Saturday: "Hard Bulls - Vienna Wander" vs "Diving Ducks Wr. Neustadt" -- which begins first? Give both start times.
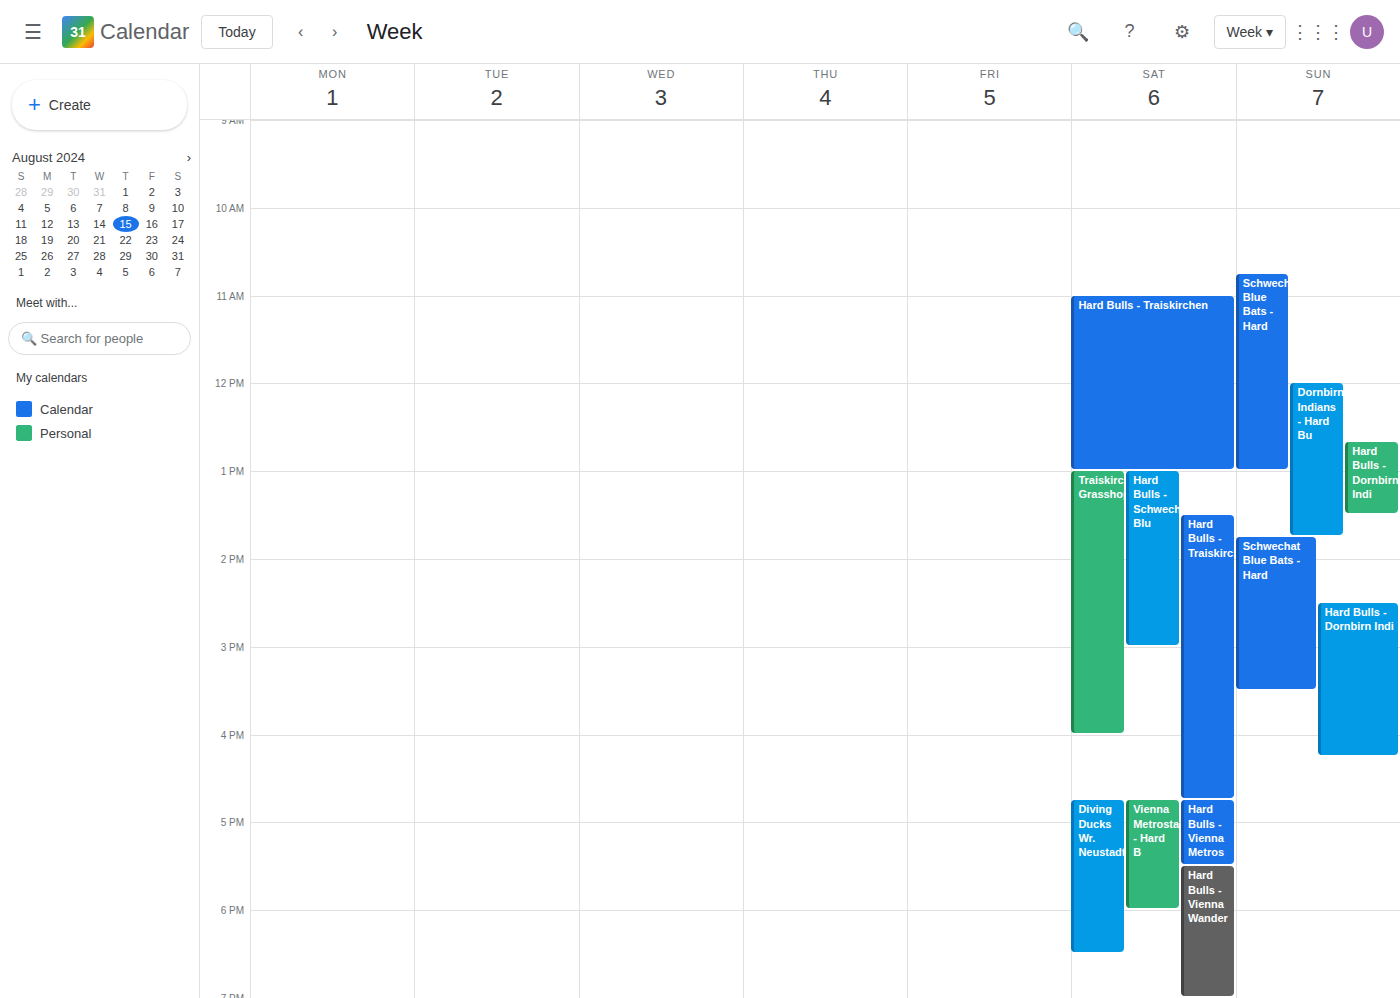
"Diving Ducks Wr. Neustadt" 4:45 PM; "Hard Bulls - Vienna Wander" 5:30 PM.